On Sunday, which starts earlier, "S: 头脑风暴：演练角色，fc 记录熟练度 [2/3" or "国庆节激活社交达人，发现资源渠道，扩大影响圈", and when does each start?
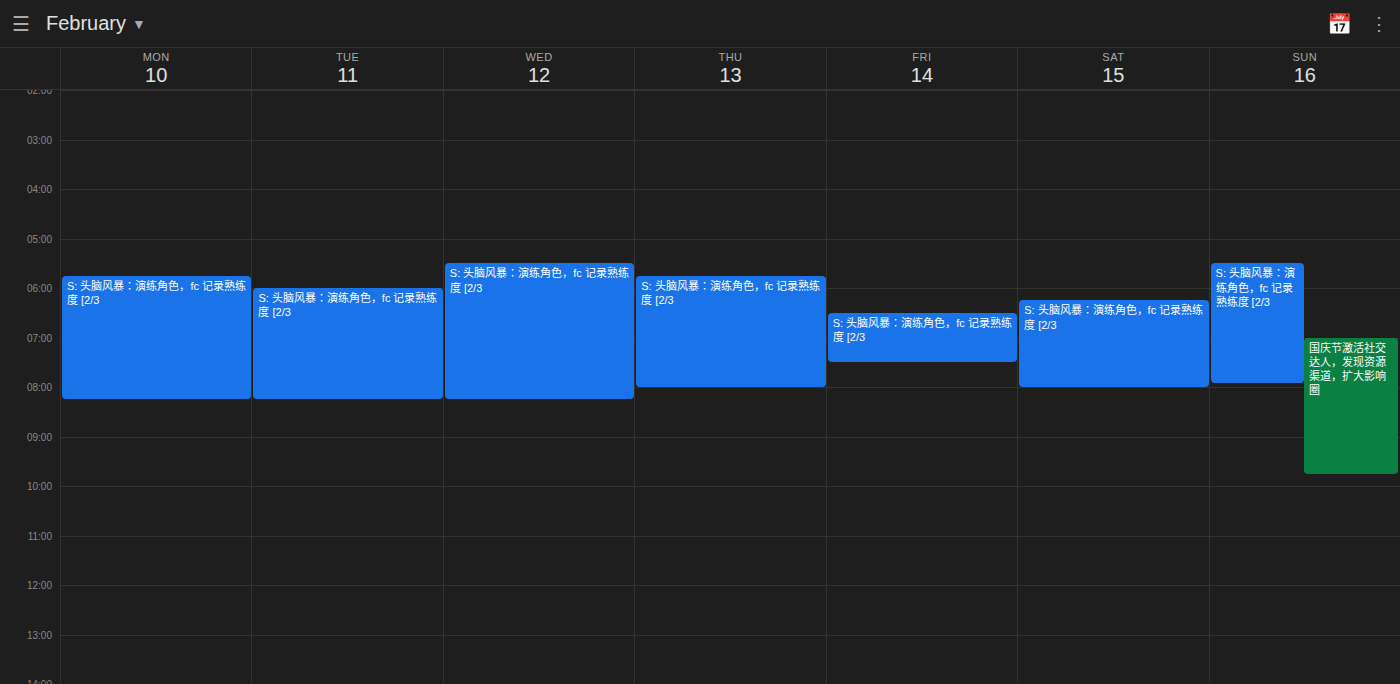
"S: 头脑风暴：演练角色，fc 记录熟练度 [2/3" 5:30 AM; "国庆节激活社交达人，发现资源渠道，扩大影响圈" 7:00 AM.